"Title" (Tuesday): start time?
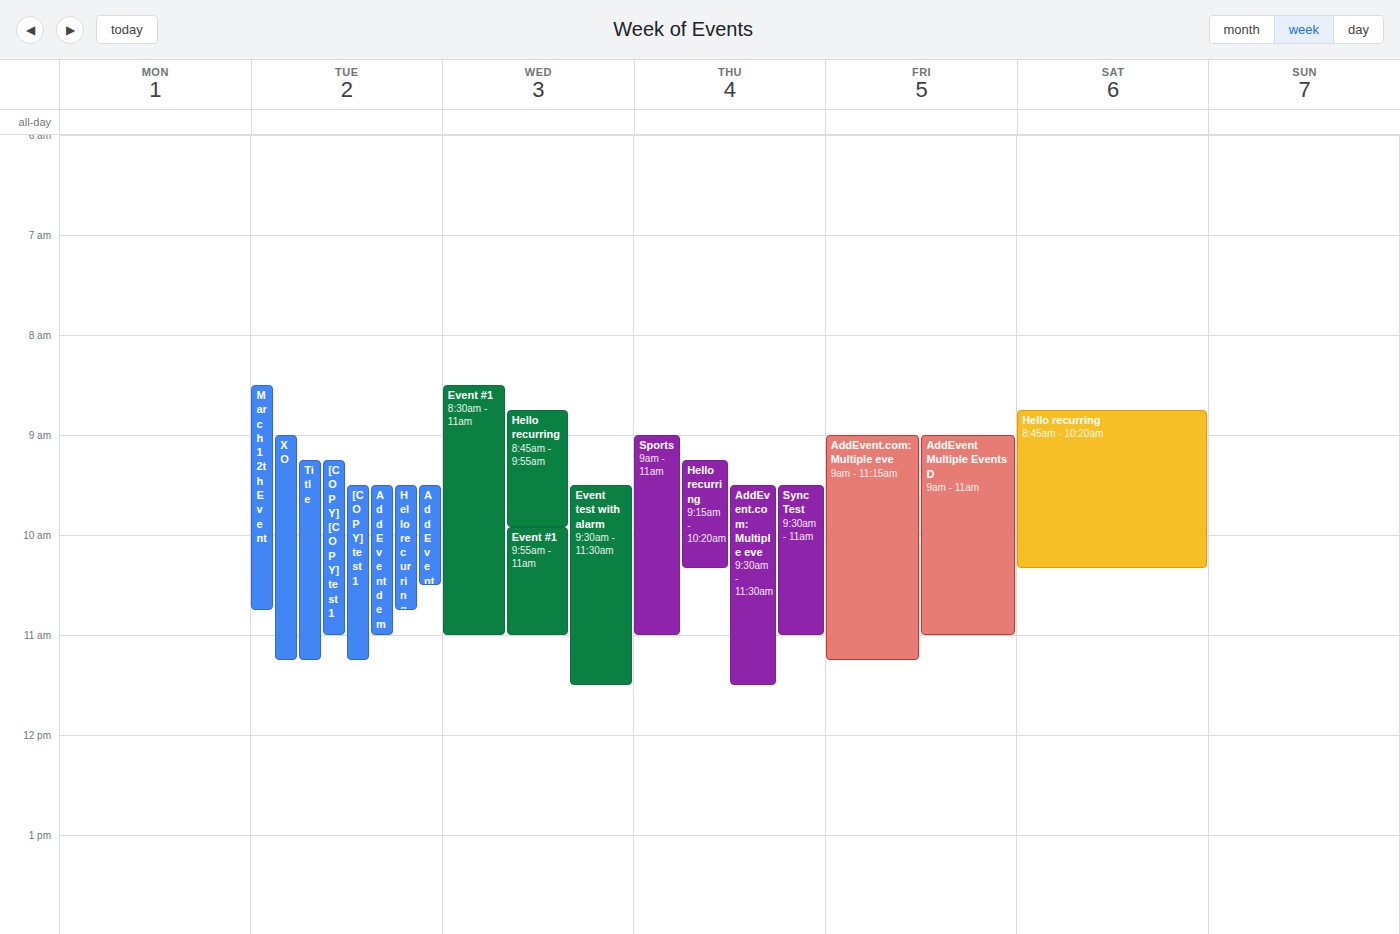
9:15 AM